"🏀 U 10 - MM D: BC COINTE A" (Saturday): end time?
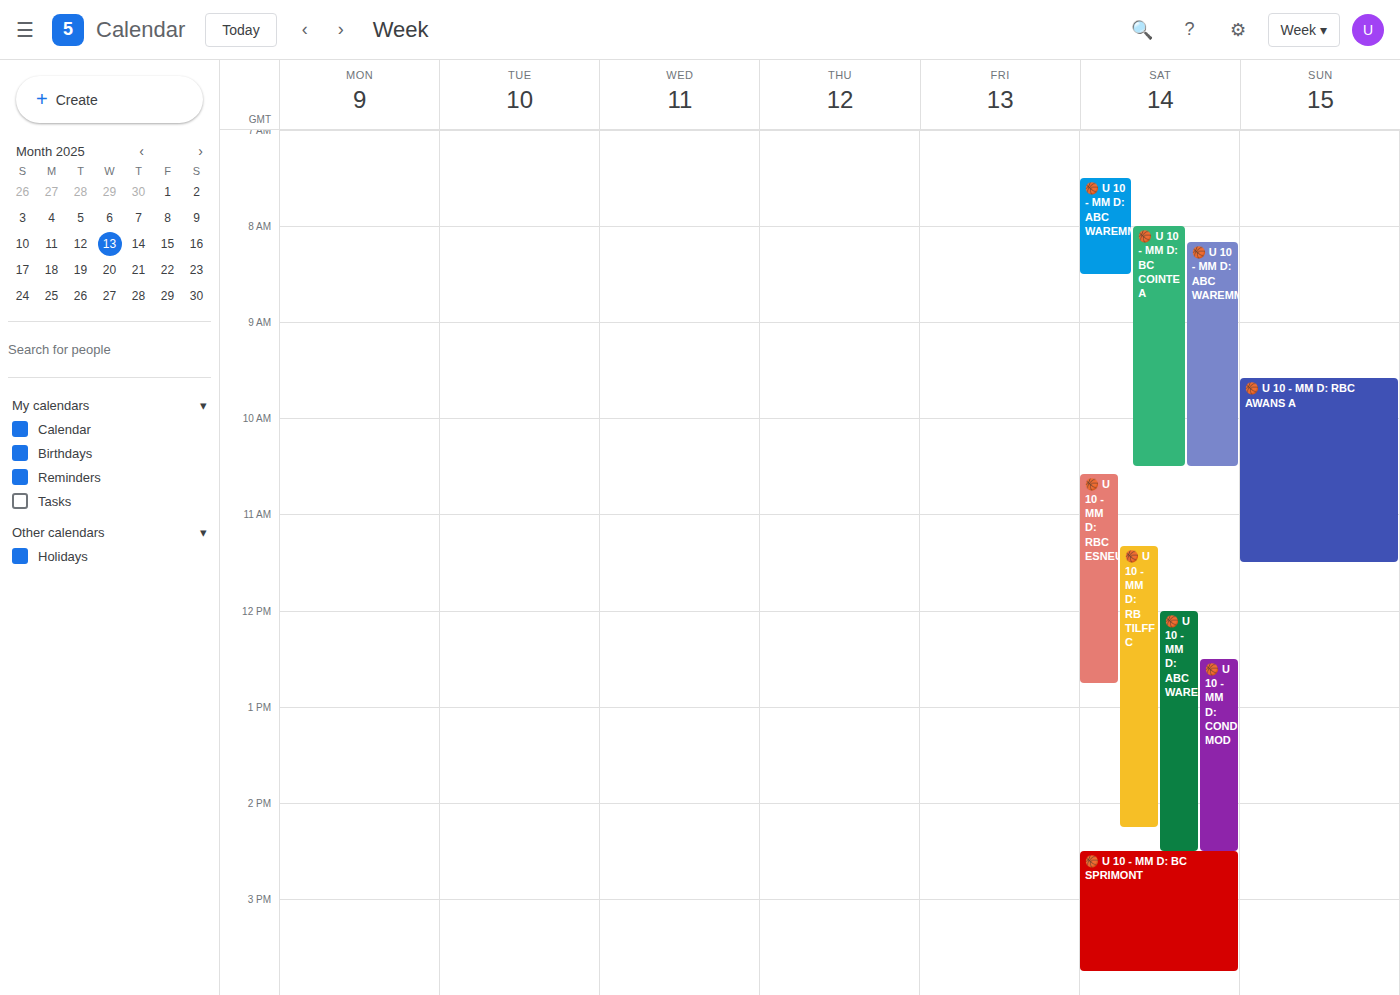
10:30 AM